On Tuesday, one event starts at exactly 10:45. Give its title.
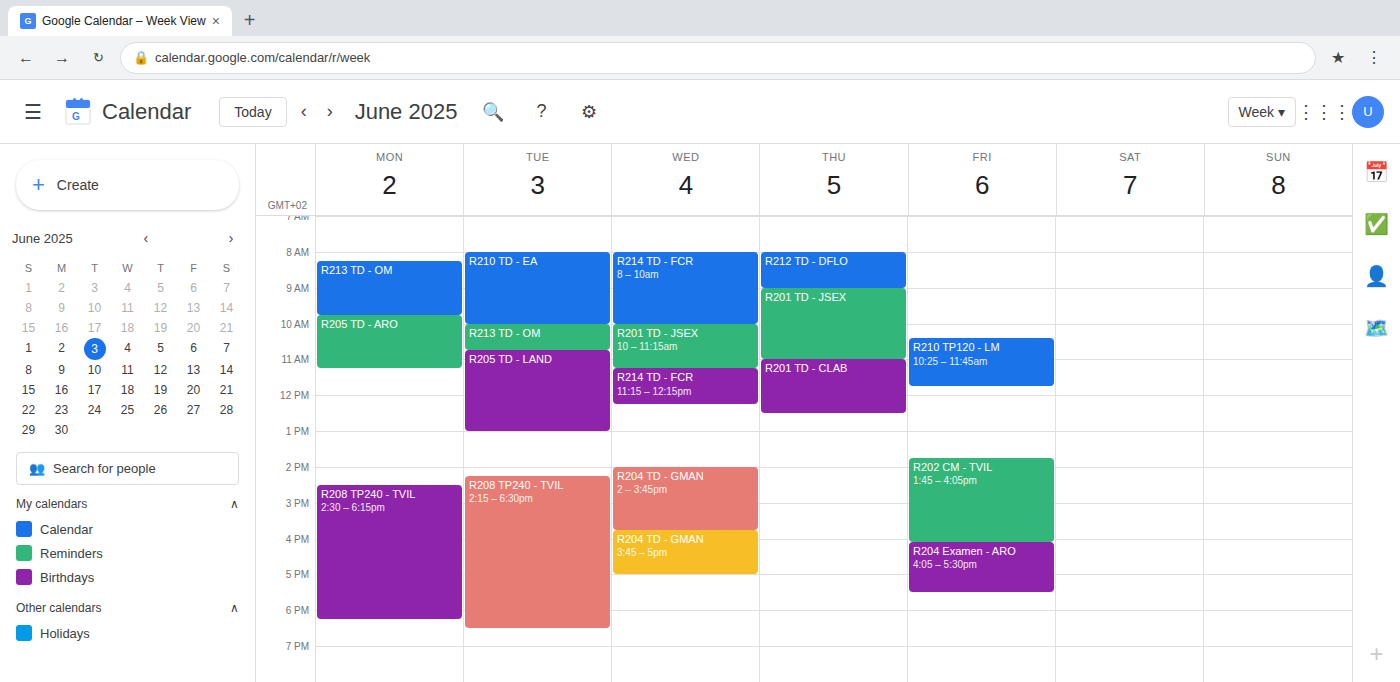
"R205 TD - LAND"